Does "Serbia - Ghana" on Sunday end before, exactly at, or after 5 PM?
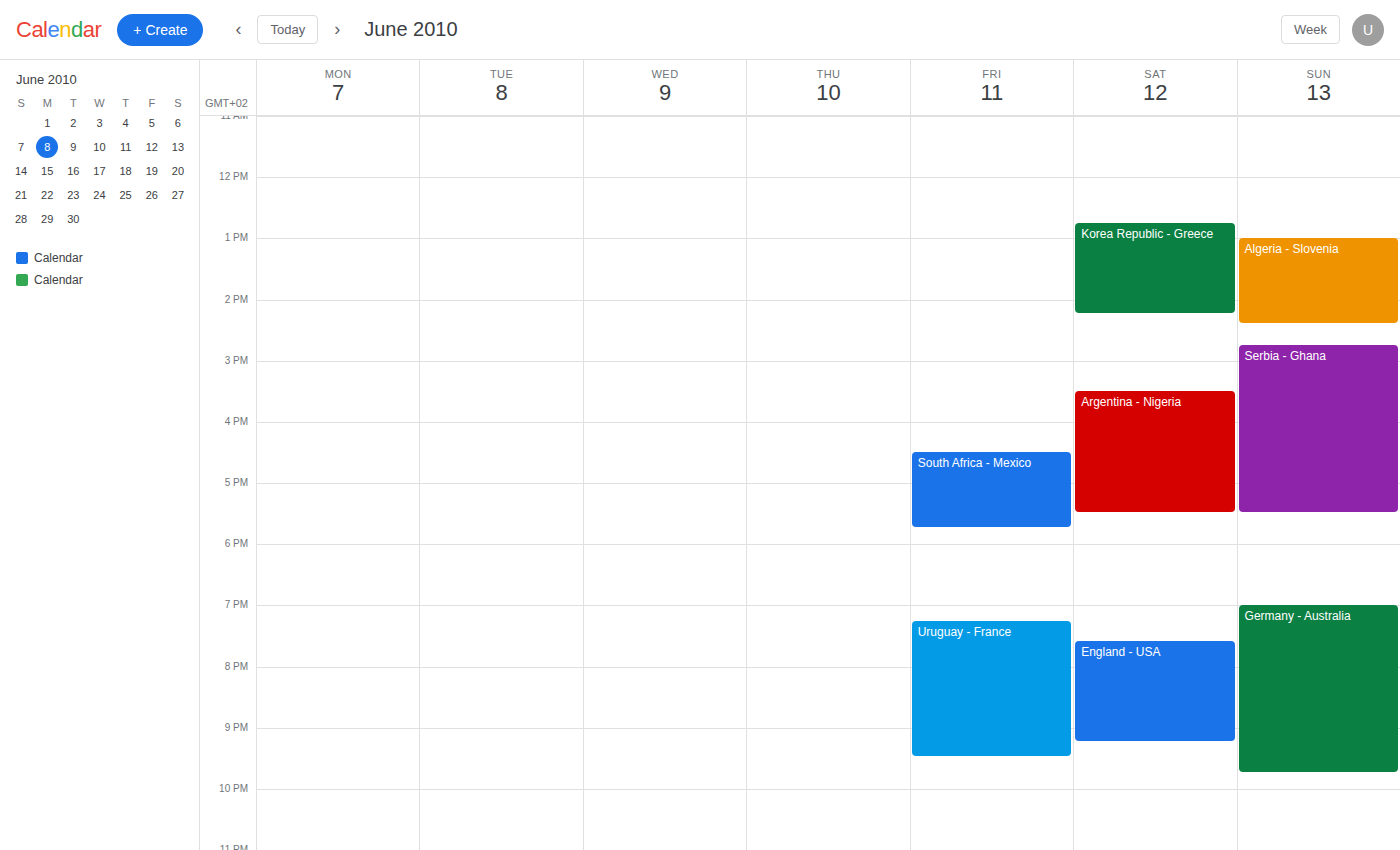
5:30 PM -- after 5 PM, 30 minutes below the 5 PM line.